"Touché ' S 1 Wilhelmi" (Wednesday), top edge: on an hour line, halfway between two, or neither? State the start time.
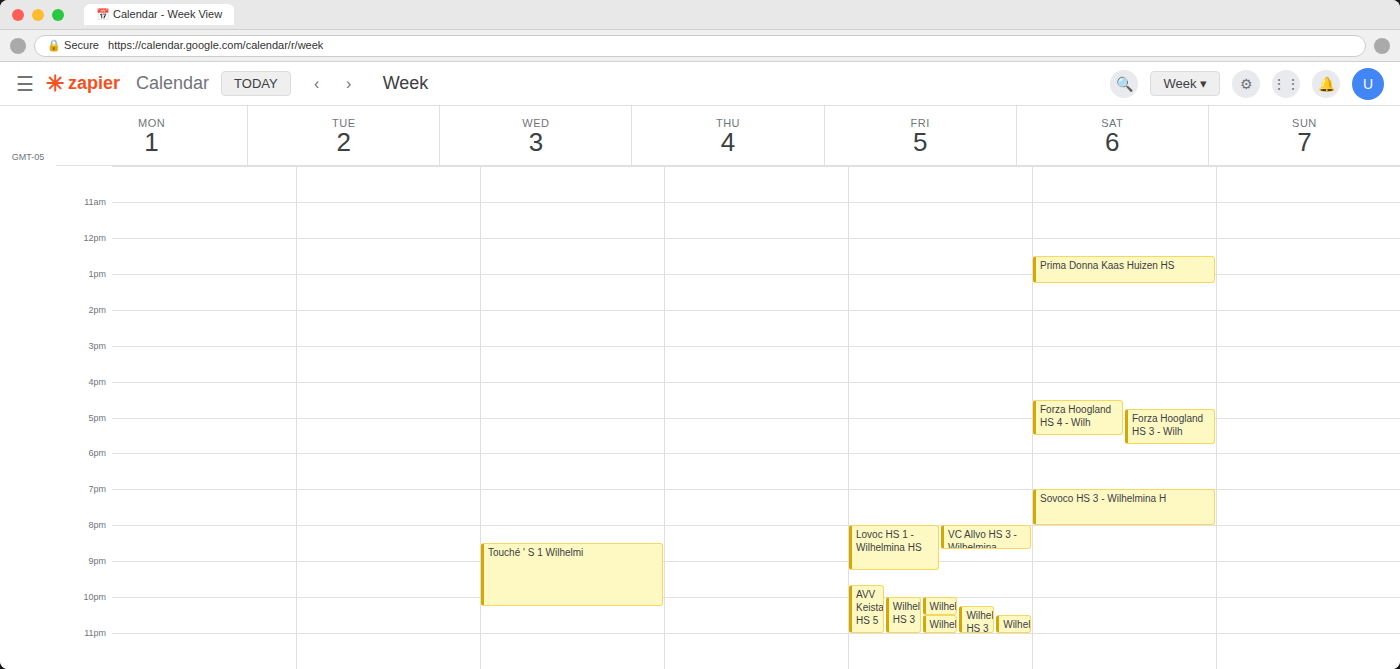
8:30 PM -- halfway between the 8 PM and 9 PM lines.